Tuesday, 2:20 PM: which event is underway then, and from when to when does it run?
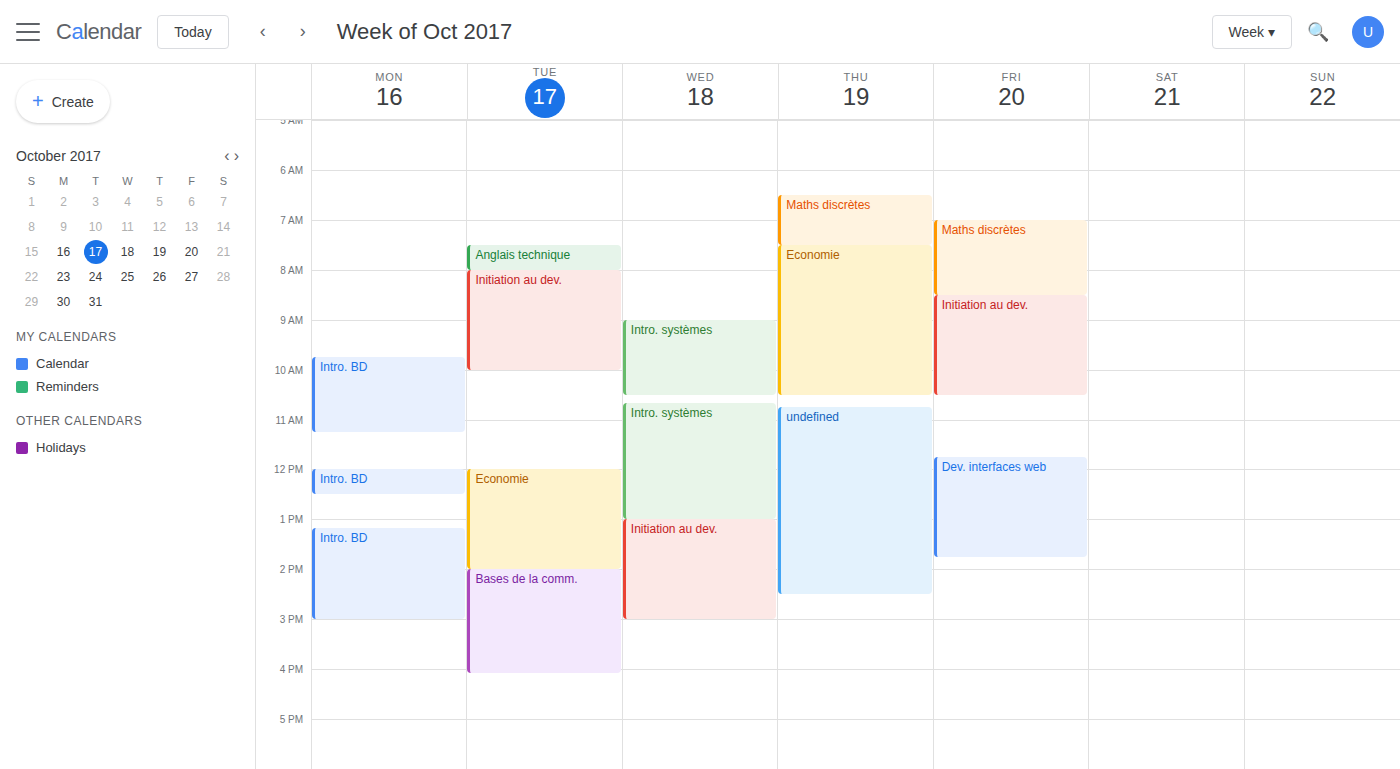
"Bases de la comm.", 2:00 PM to 4:05 PM